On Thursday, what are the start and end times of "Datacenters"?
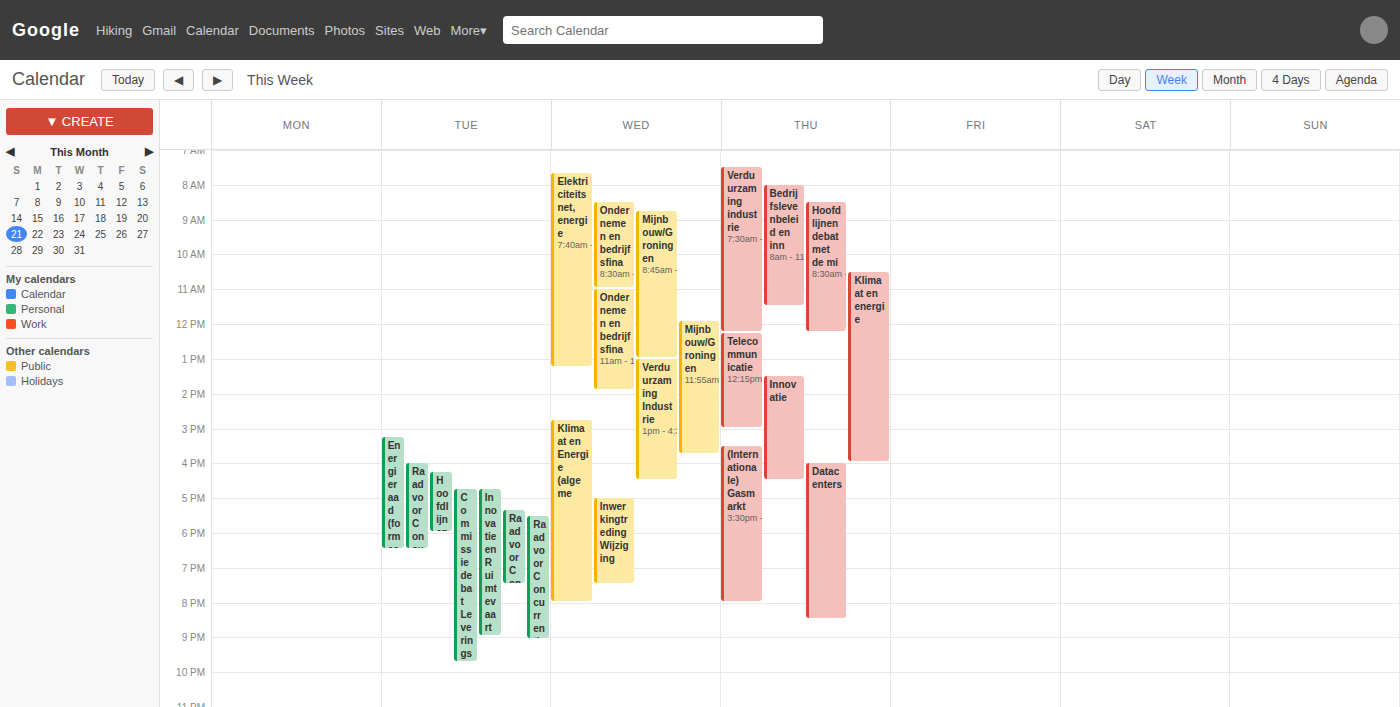
4:00 PM to 8:30 PM